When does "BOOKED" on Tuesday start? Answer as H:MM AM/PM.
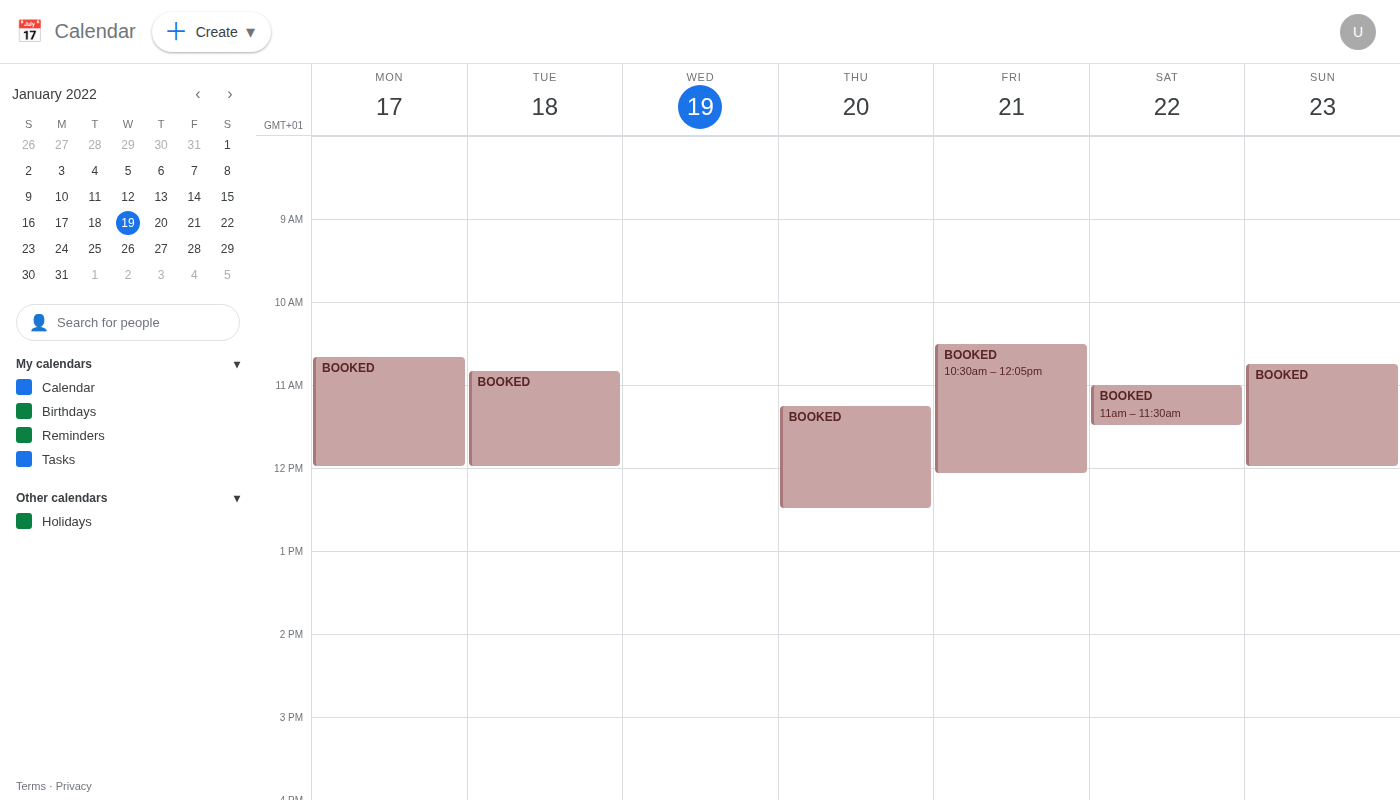
10:50 AM